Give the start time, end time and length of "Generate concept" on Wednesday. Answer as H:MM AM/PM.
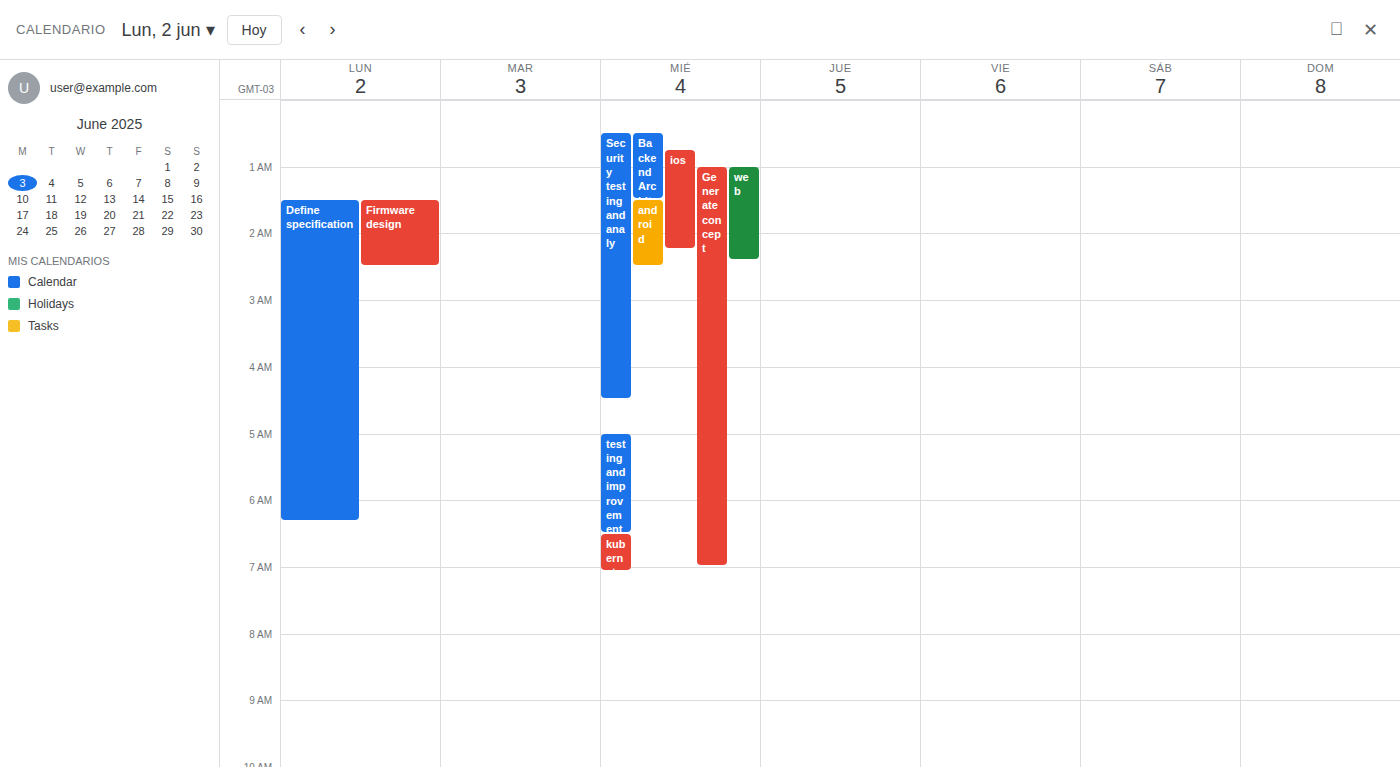
1:00 AM to 7:00 AM, 6 hours